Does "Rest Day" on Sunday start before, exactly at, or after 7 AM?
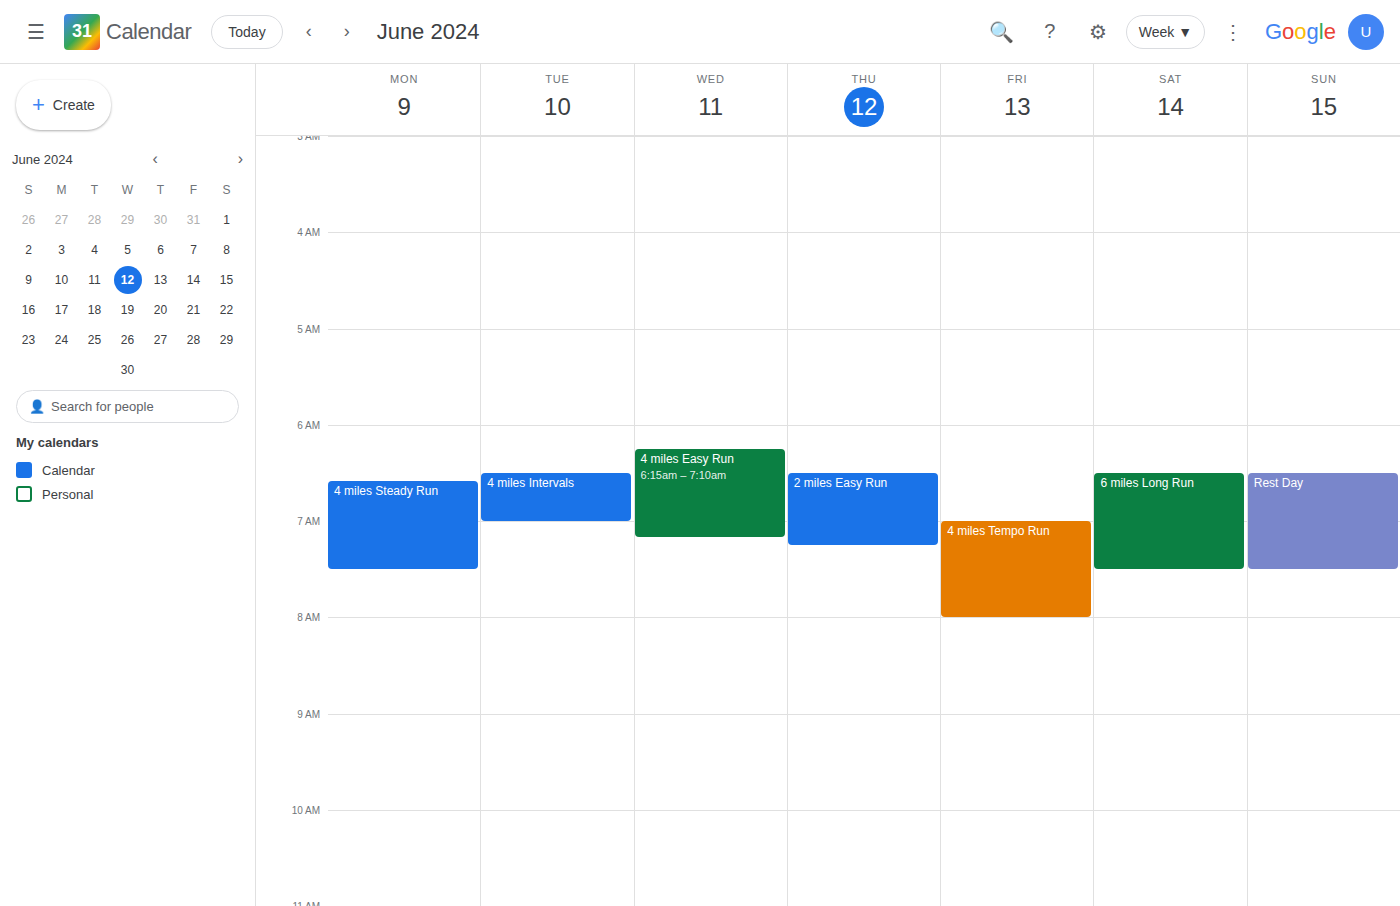
6:30 AM -- before 7 AM, 30 minutes above the 7 AM line.